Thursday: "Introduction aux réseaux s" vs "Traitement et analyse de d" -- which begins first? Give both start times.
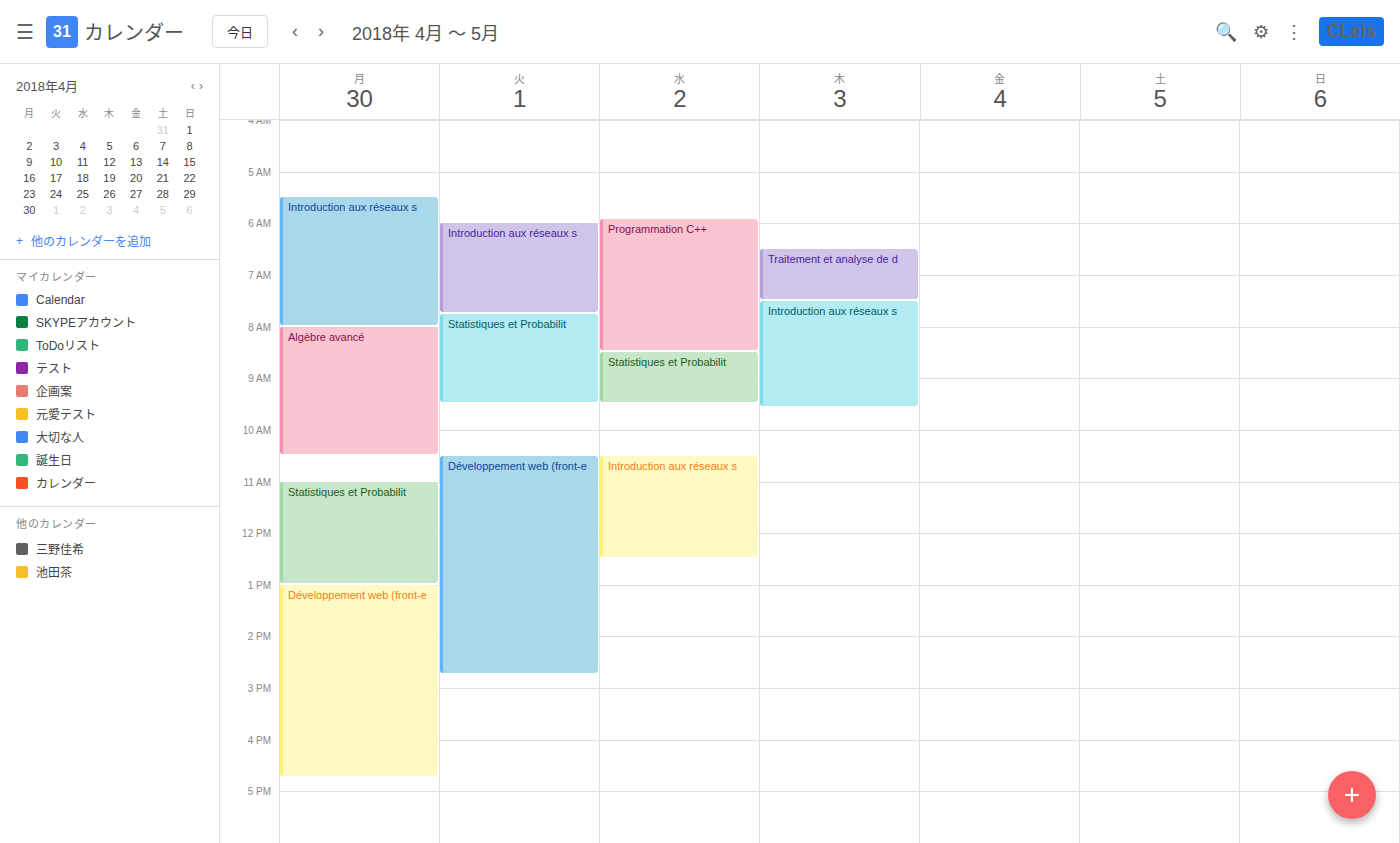
"Traitement et analyse de d" 06:30; "Introduction aux réseaux s" 07:30.